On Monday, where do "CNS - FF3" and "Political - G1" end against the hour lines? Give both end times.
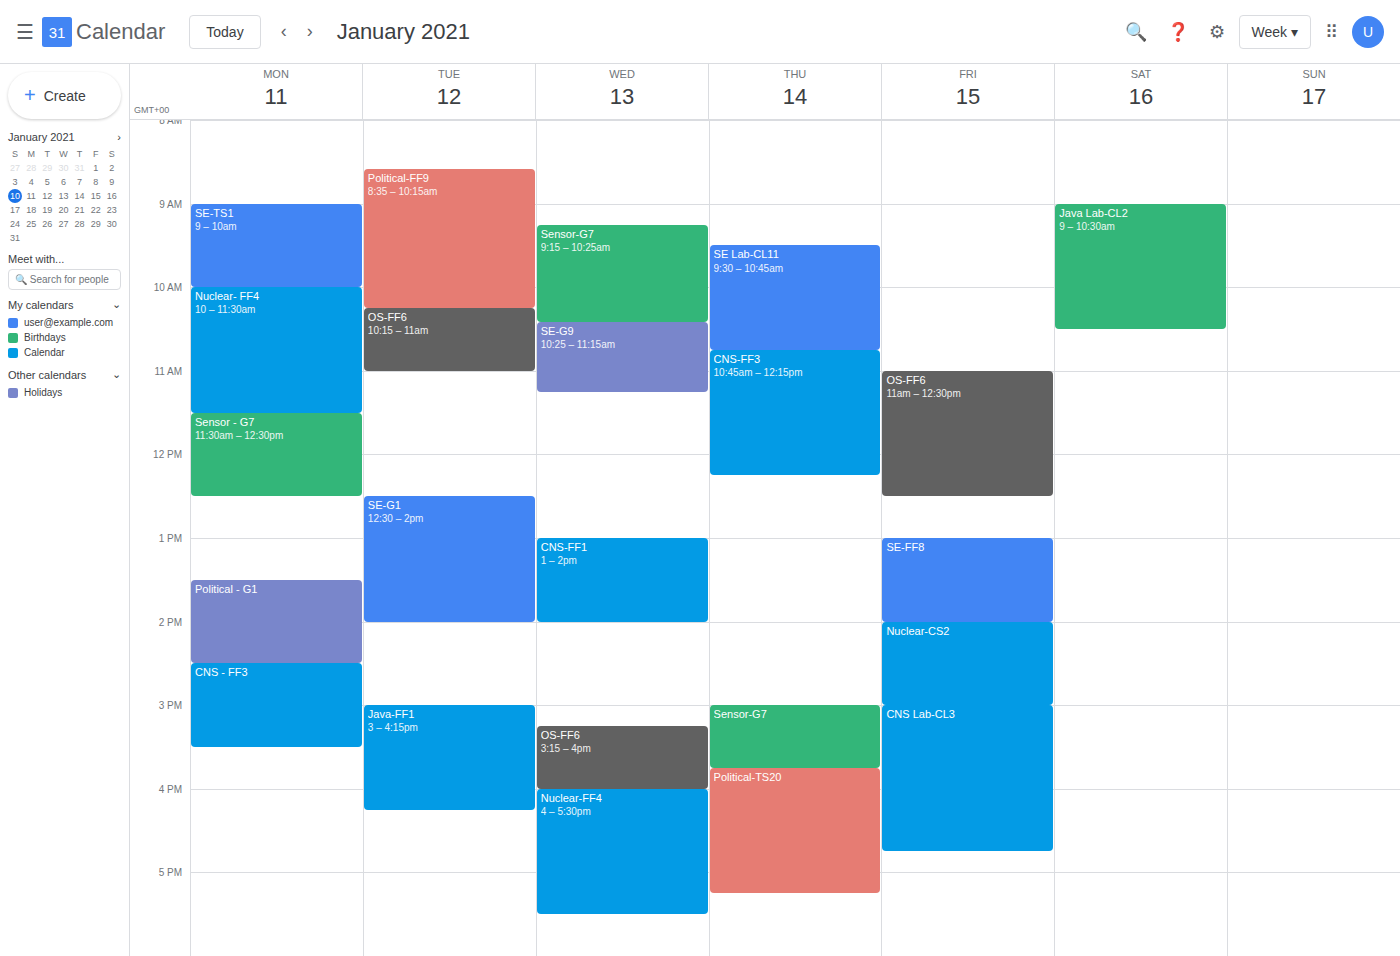
"CNS - FF3": 3:30 PM, halfway between the 3 PM and 4 PM lines. "Political - G1": 2:30 PM, halfway between the 2 PM and 3 PM lines.